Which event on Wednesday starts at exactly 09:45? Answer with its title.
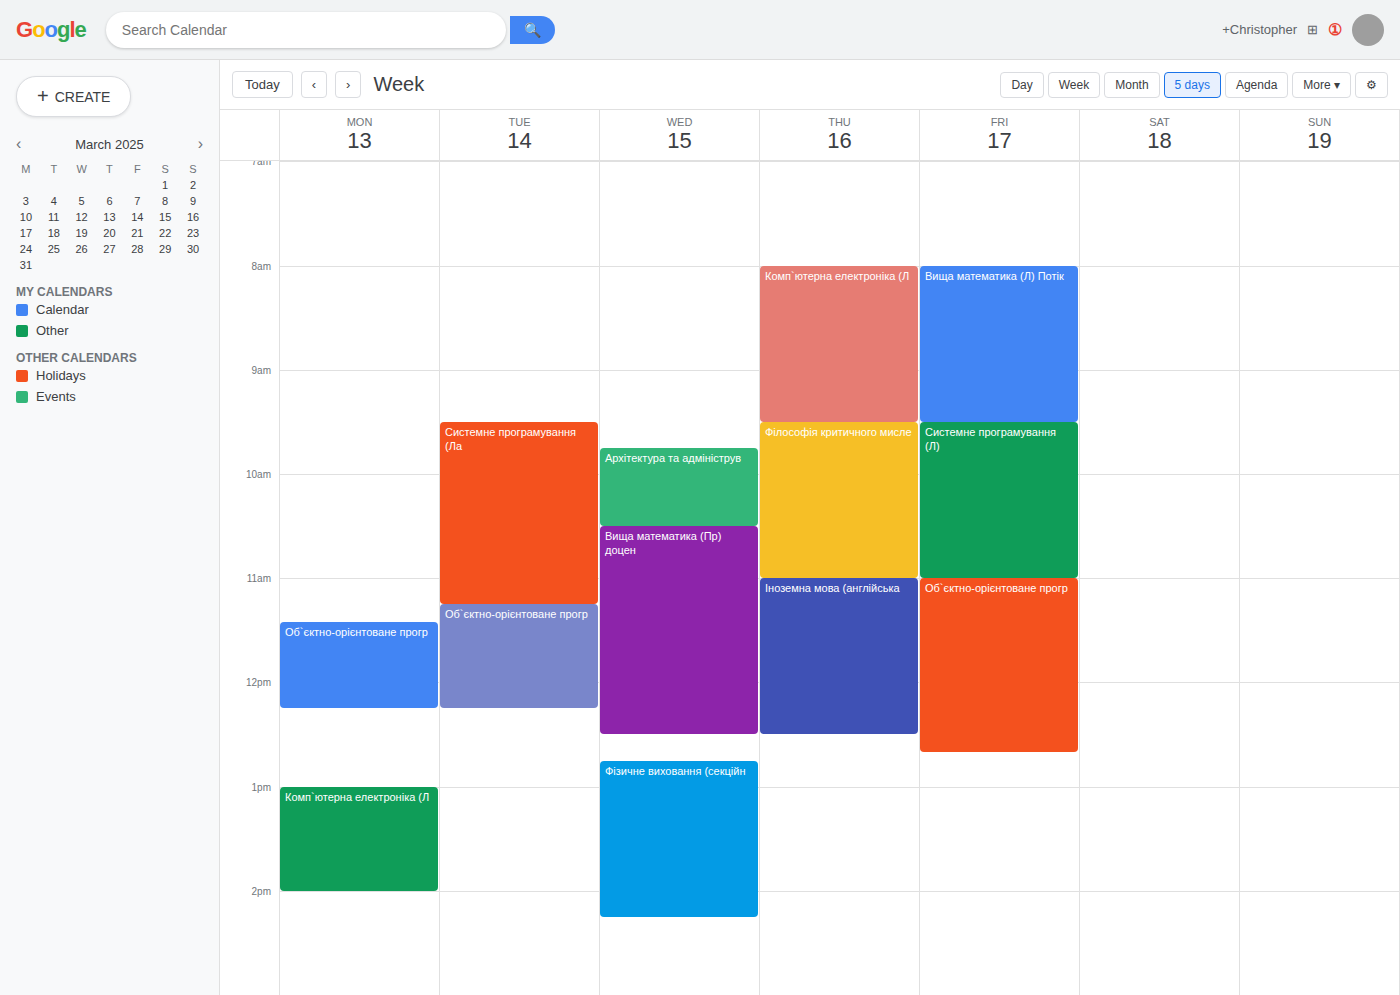
"Архітектура та адмініструв"